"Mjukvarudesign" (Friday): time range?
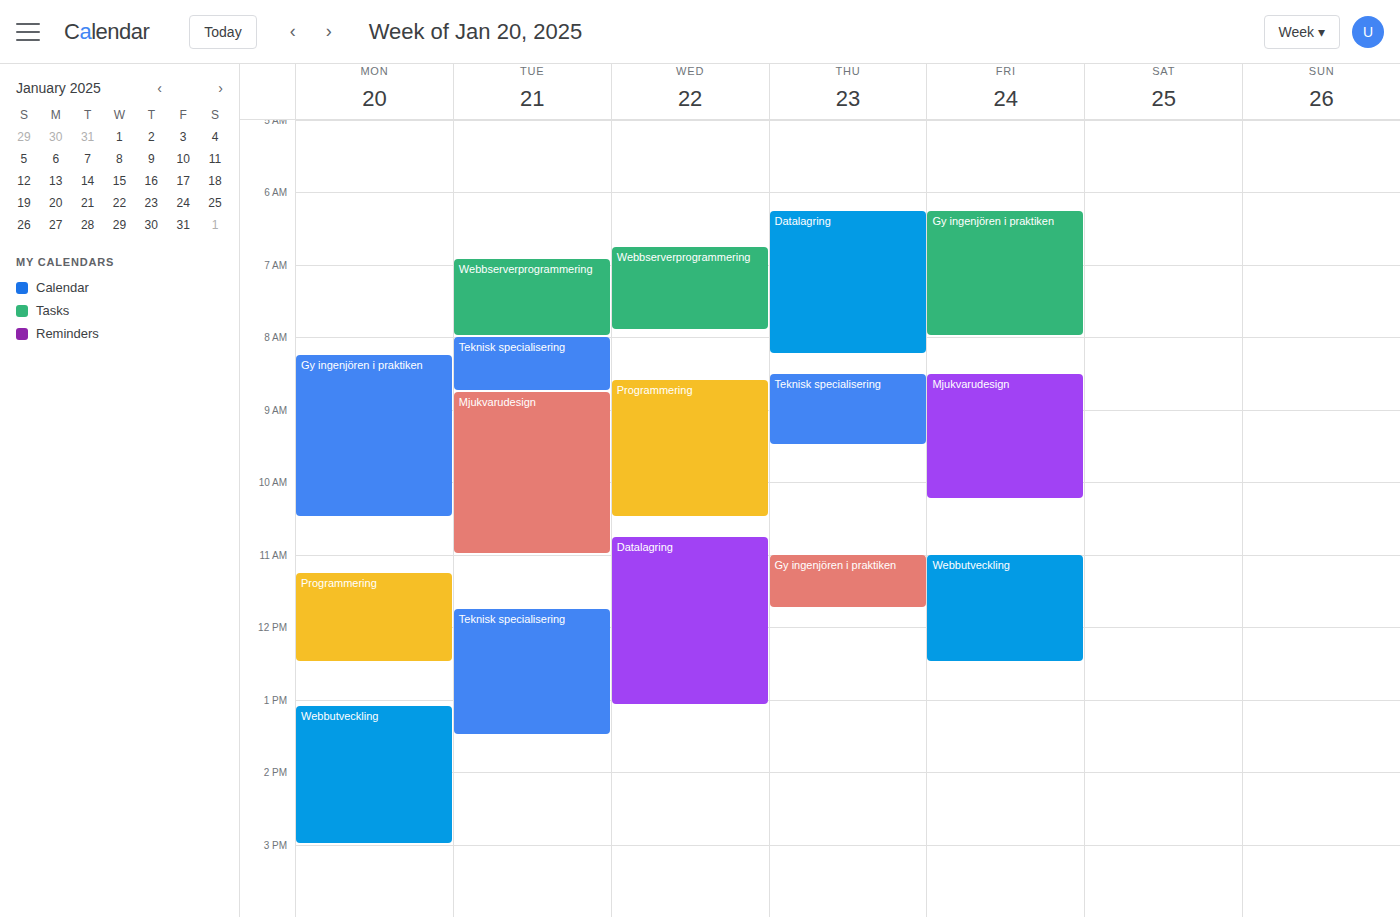
8:30 AM to 10:15 AM